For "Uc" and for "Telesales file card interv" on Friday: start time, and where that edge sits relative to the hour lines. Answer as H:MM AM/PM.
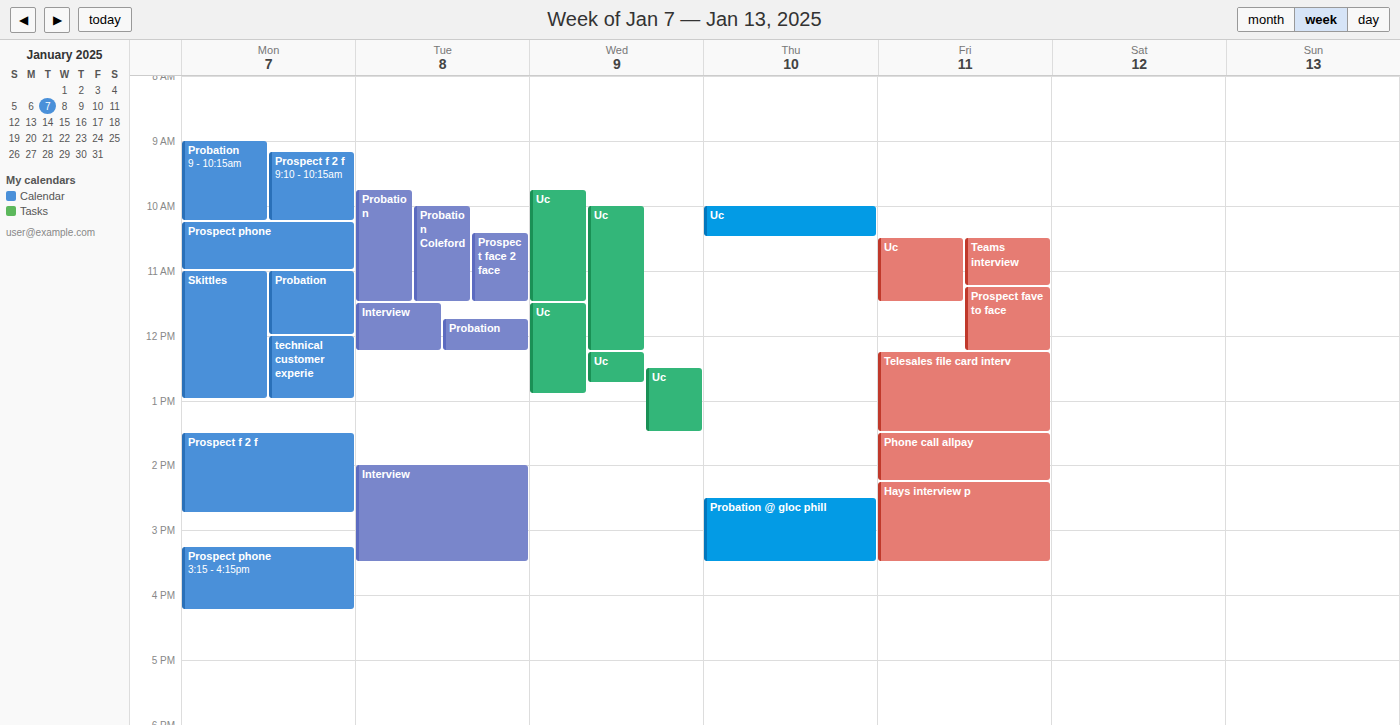
"Uc": 10:30 AM, halfway between the 10 AM and 11 AM lines. "Telesales file card interv": 12:15 PM, neither: a quarter of the way from the 12 PM line to the 1 PM line.